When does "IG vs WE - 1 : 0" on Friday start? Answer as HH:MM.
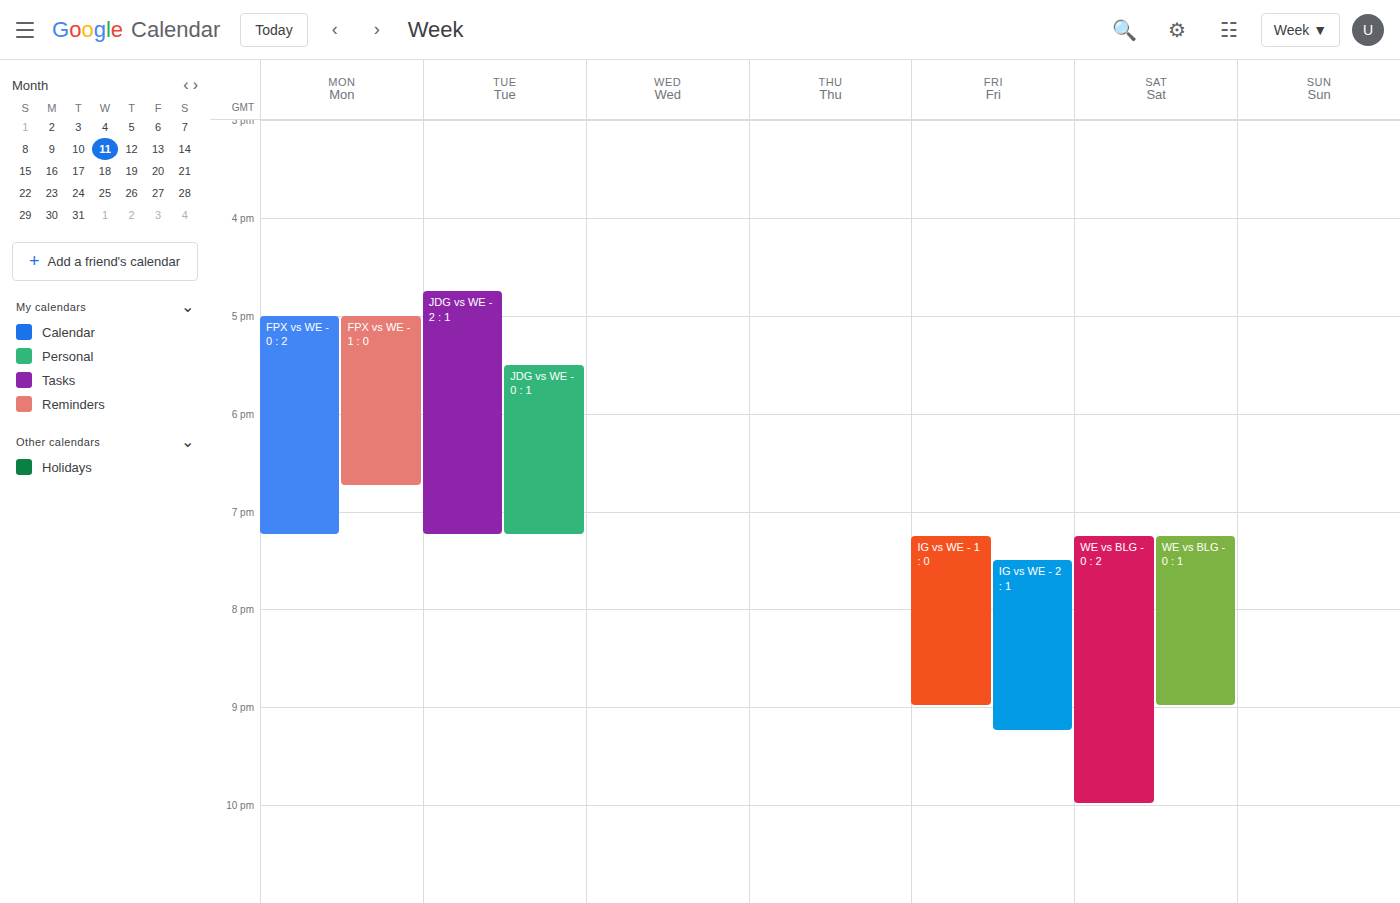
19:15